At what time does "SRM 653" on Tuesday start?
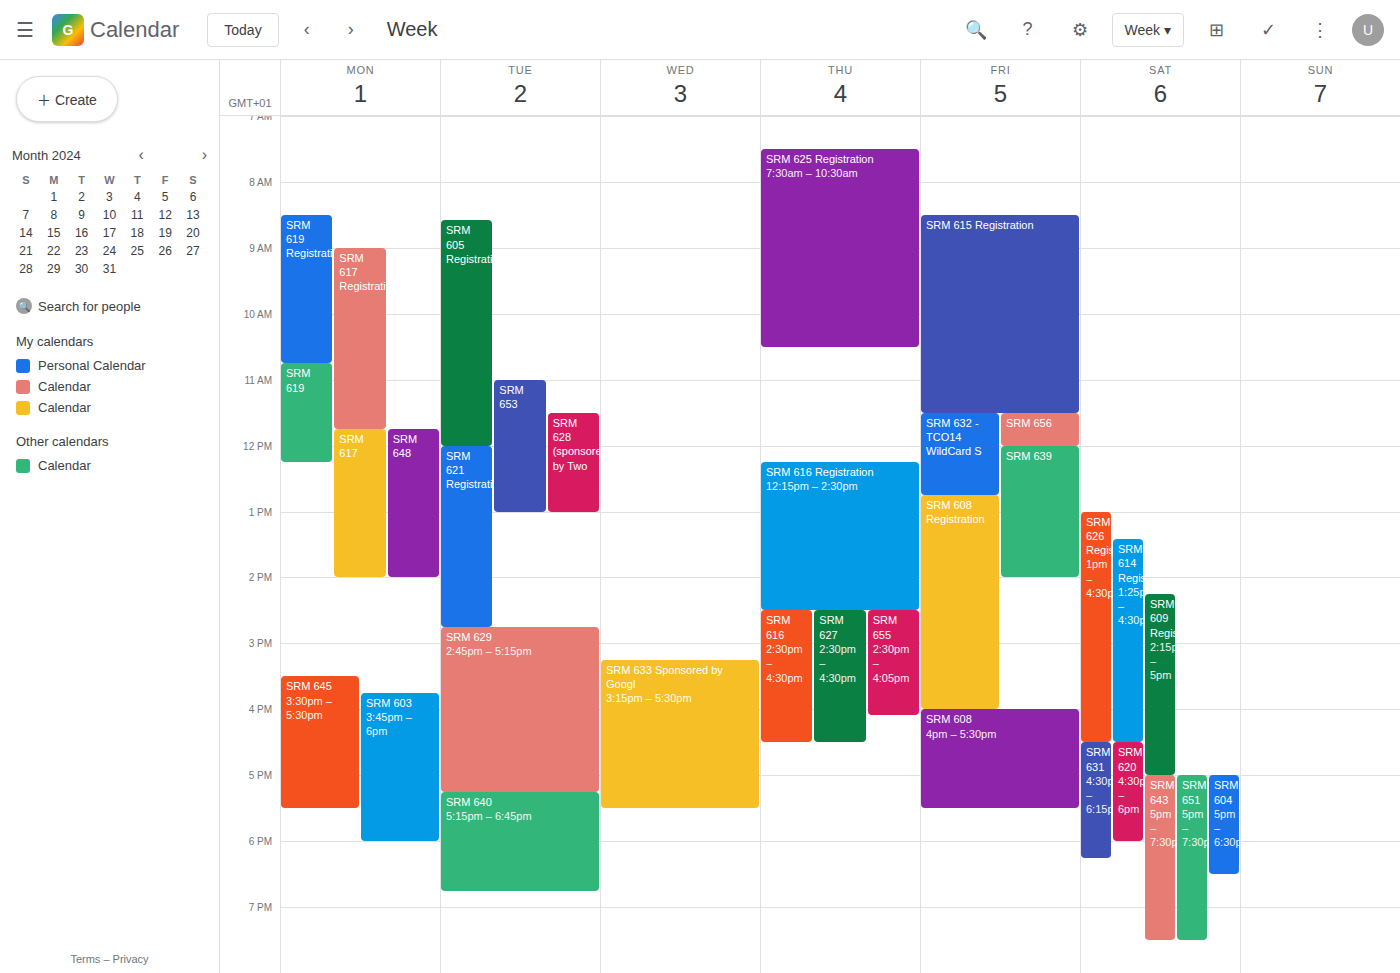
11:00 AM